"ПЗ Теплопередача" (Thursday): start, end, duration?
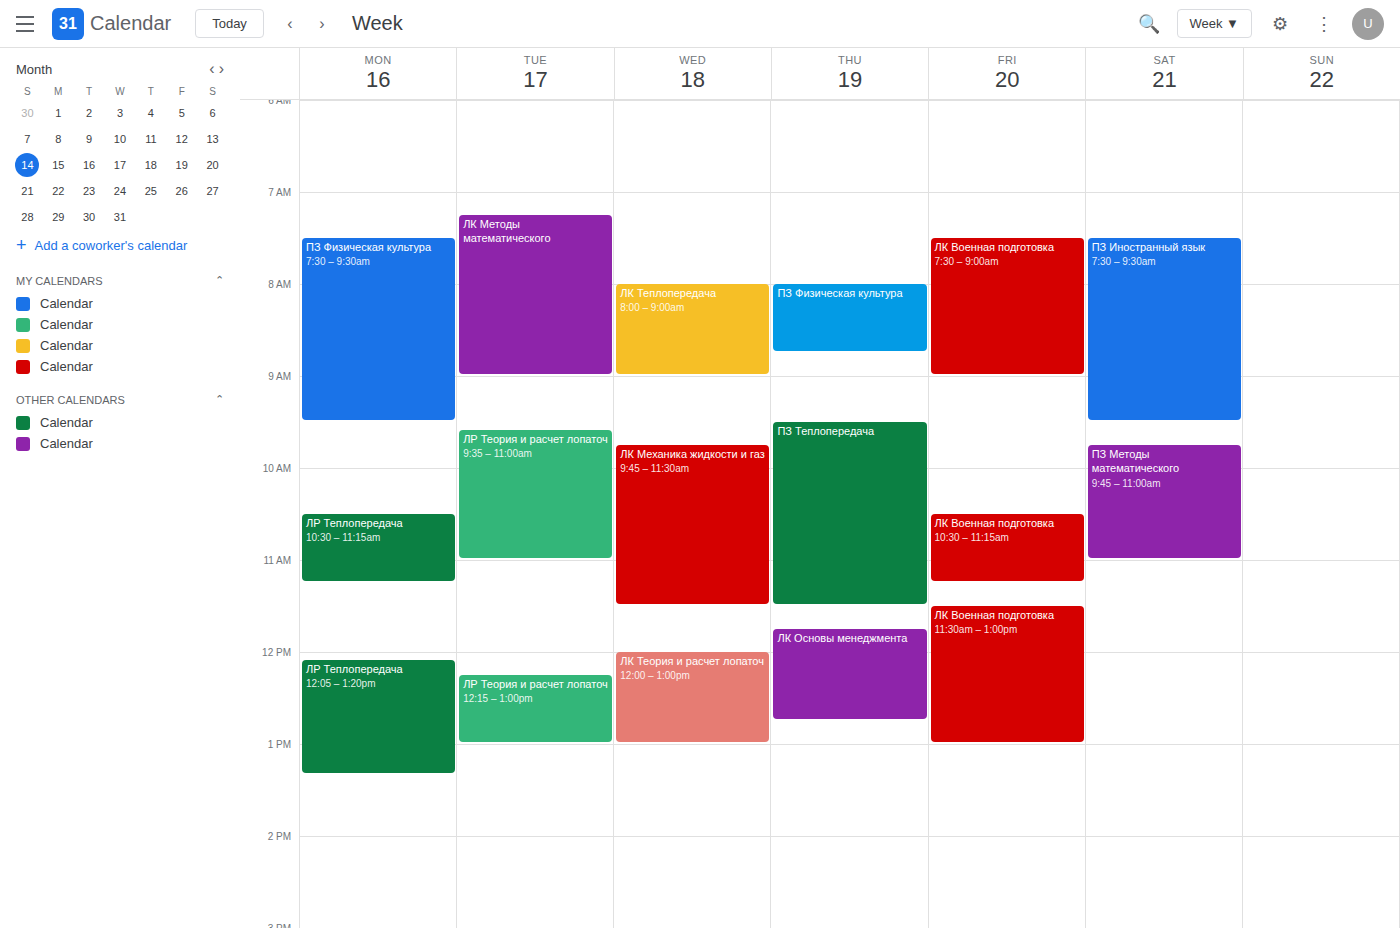
9:30 AM to 11:30 AM, 2 hours